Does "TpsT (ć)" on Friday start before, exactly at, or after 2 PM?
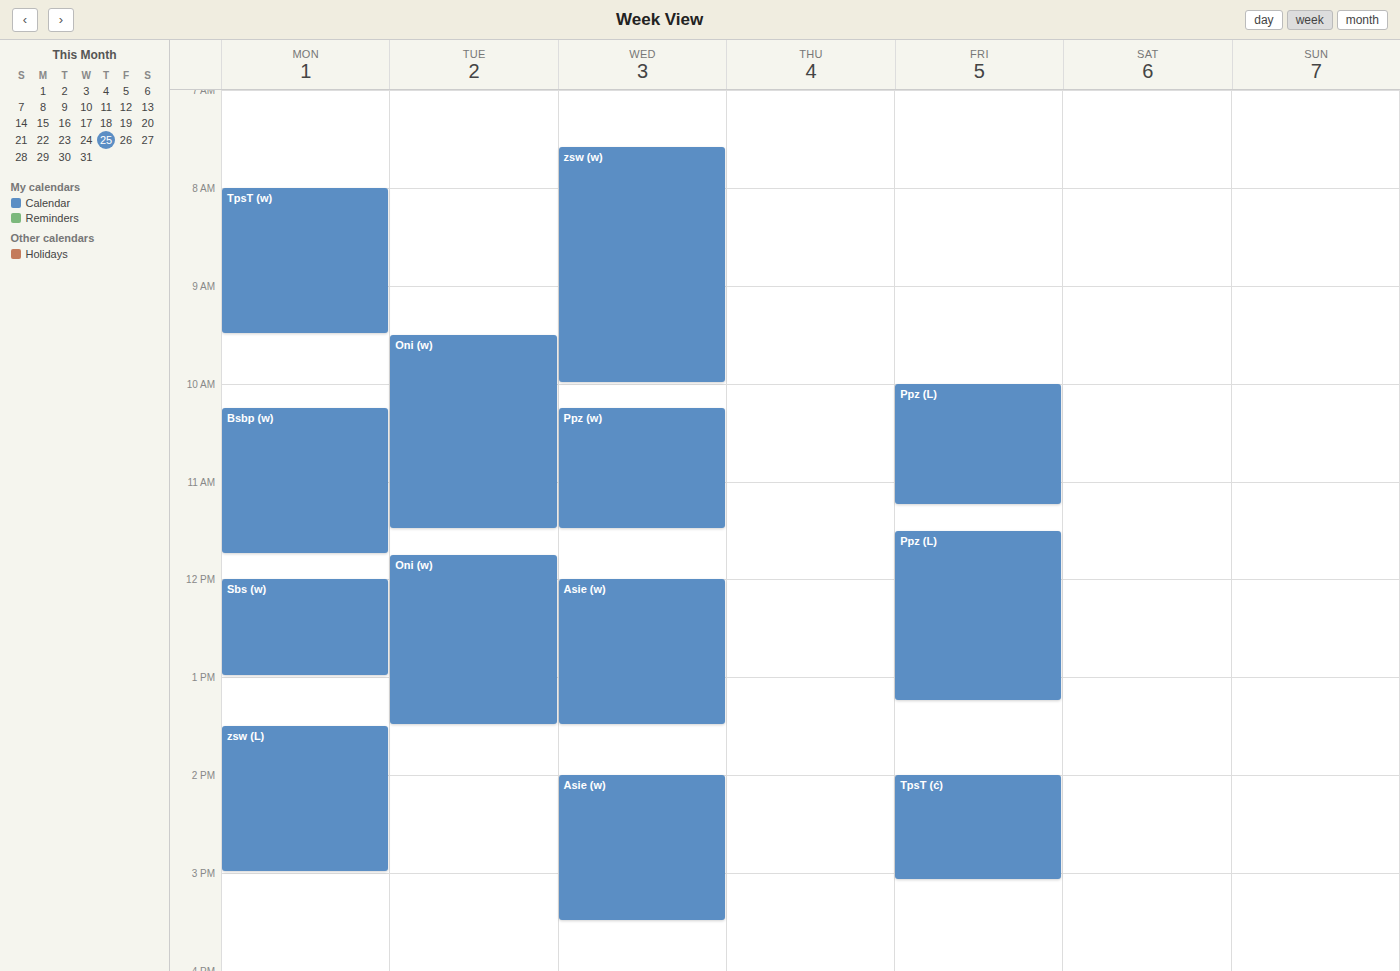
2:00 PM -- exactly at 2 PM, on the 2 PM line.